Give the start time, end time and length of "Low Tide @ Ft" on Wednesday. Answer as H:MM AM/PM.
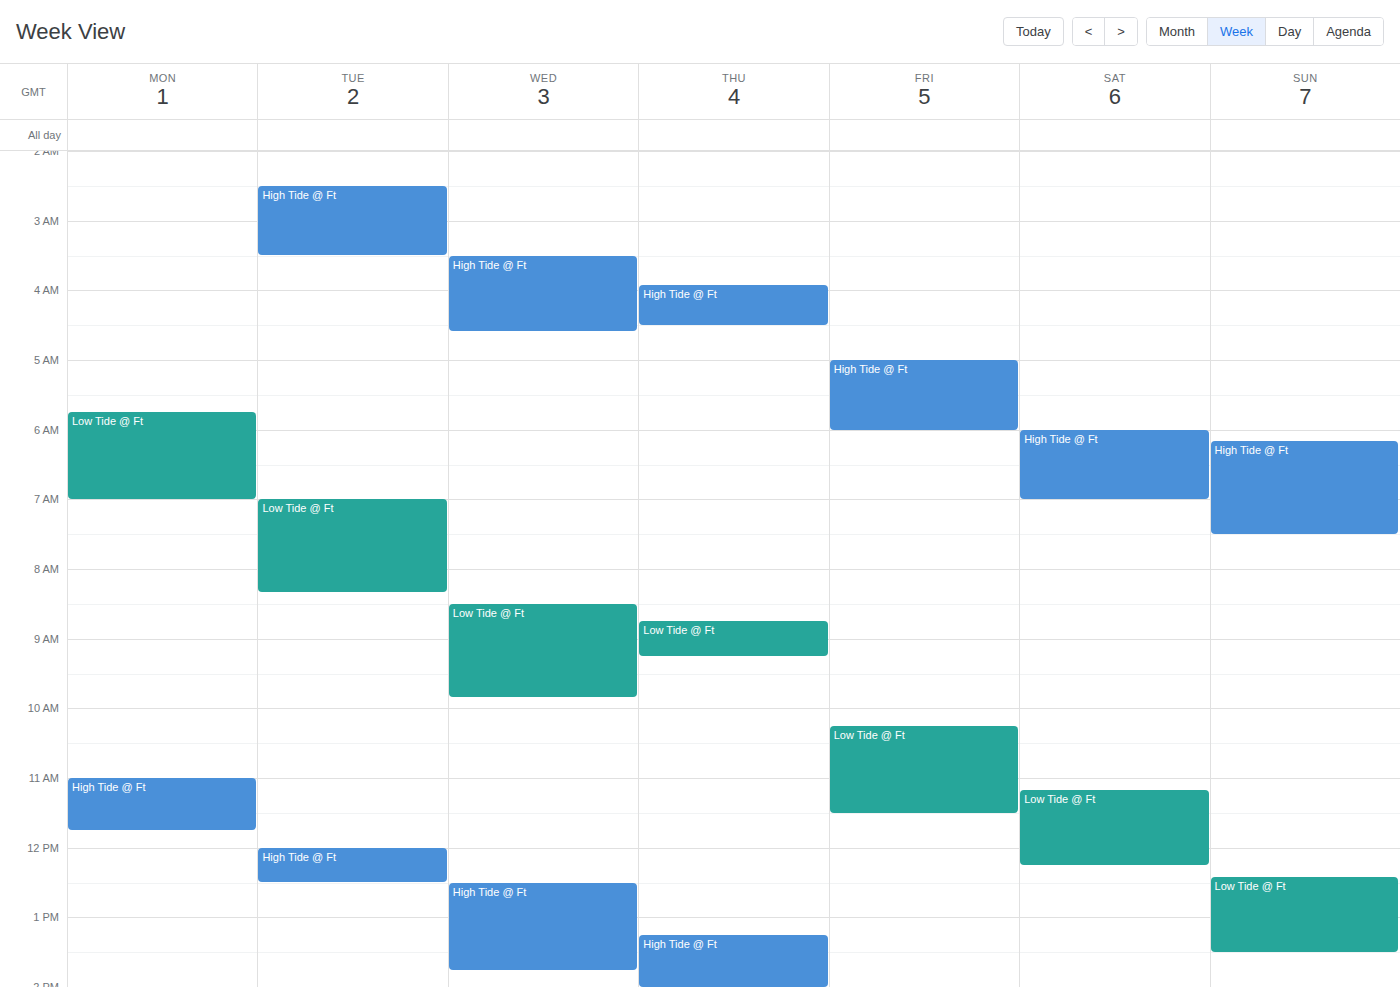
8:30 AM to 9:50 AM, 1 hour 20 minutes